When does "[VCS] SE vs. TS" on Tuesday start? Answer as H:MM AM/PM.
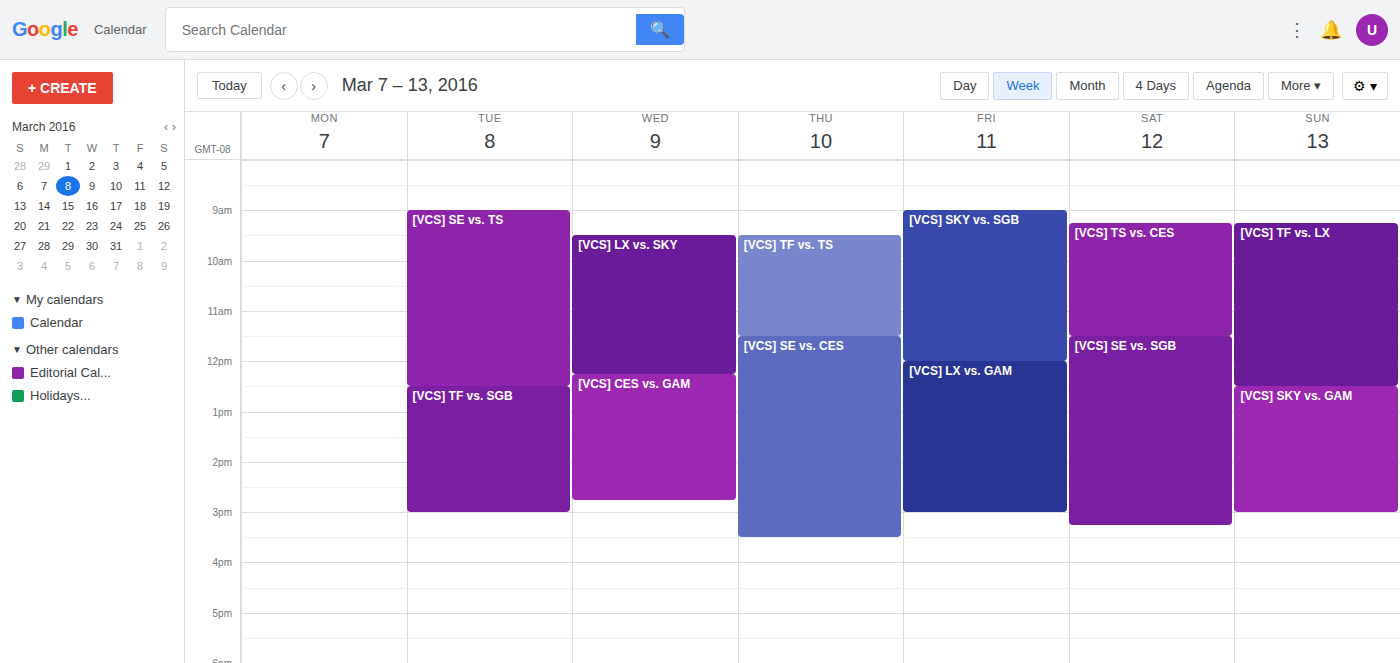
9:00 AM